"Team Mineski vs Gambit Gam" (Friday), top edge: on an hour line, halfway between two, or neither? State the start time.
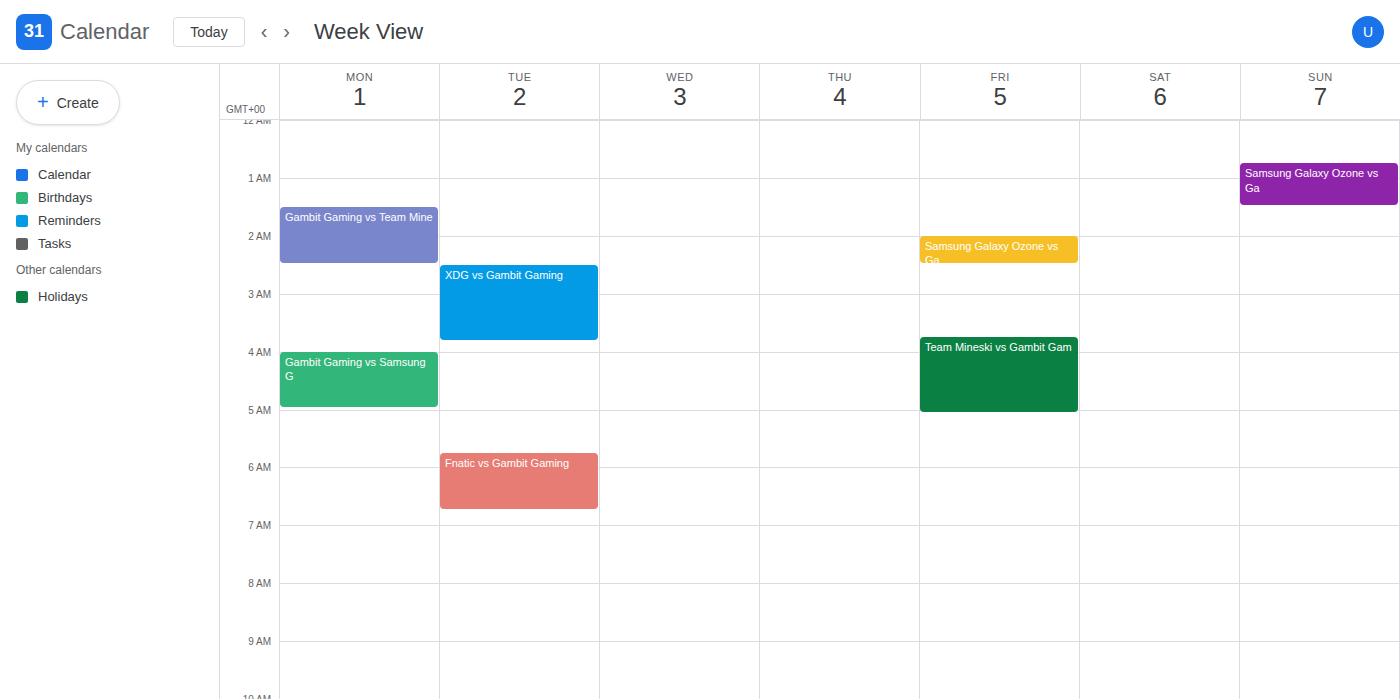
3:45 AM -- neither: three quarters of the way from the 3 AM line to the 4 AM line.